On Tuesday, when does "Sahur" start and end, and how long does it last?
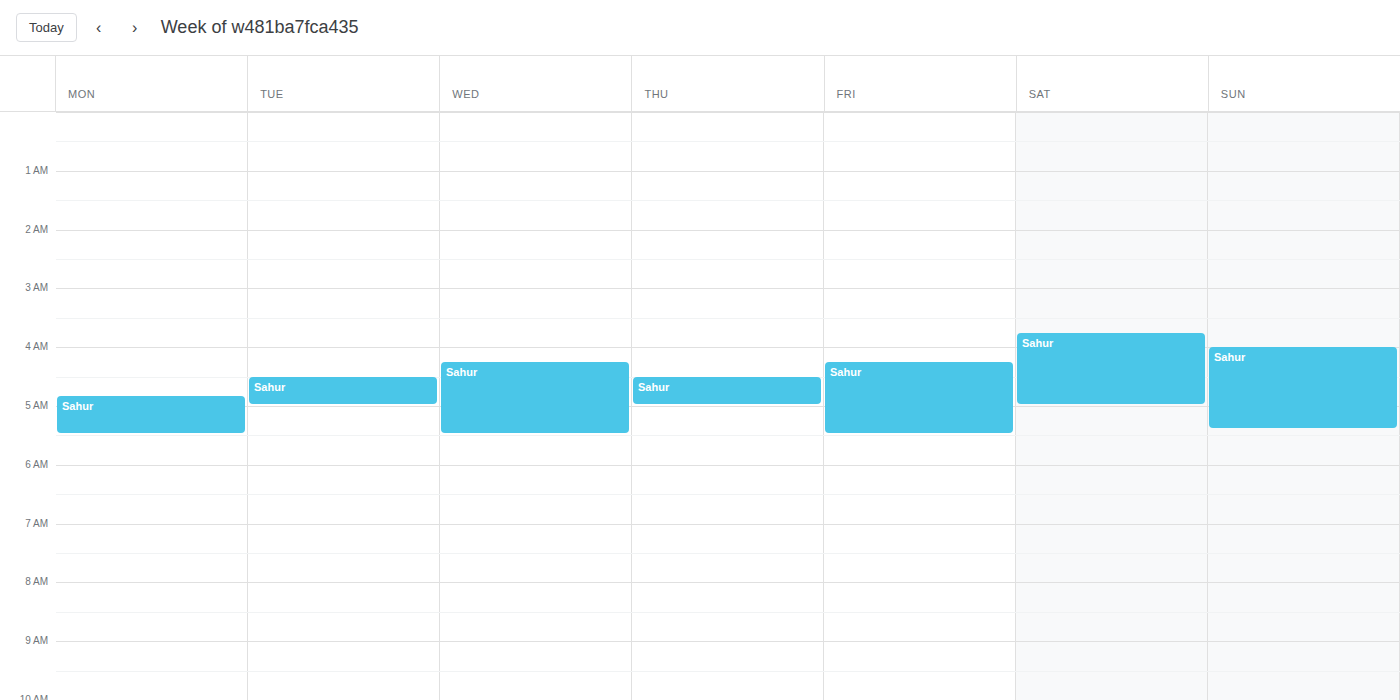
4:30 AM to 5:00 AM, 30 minutes